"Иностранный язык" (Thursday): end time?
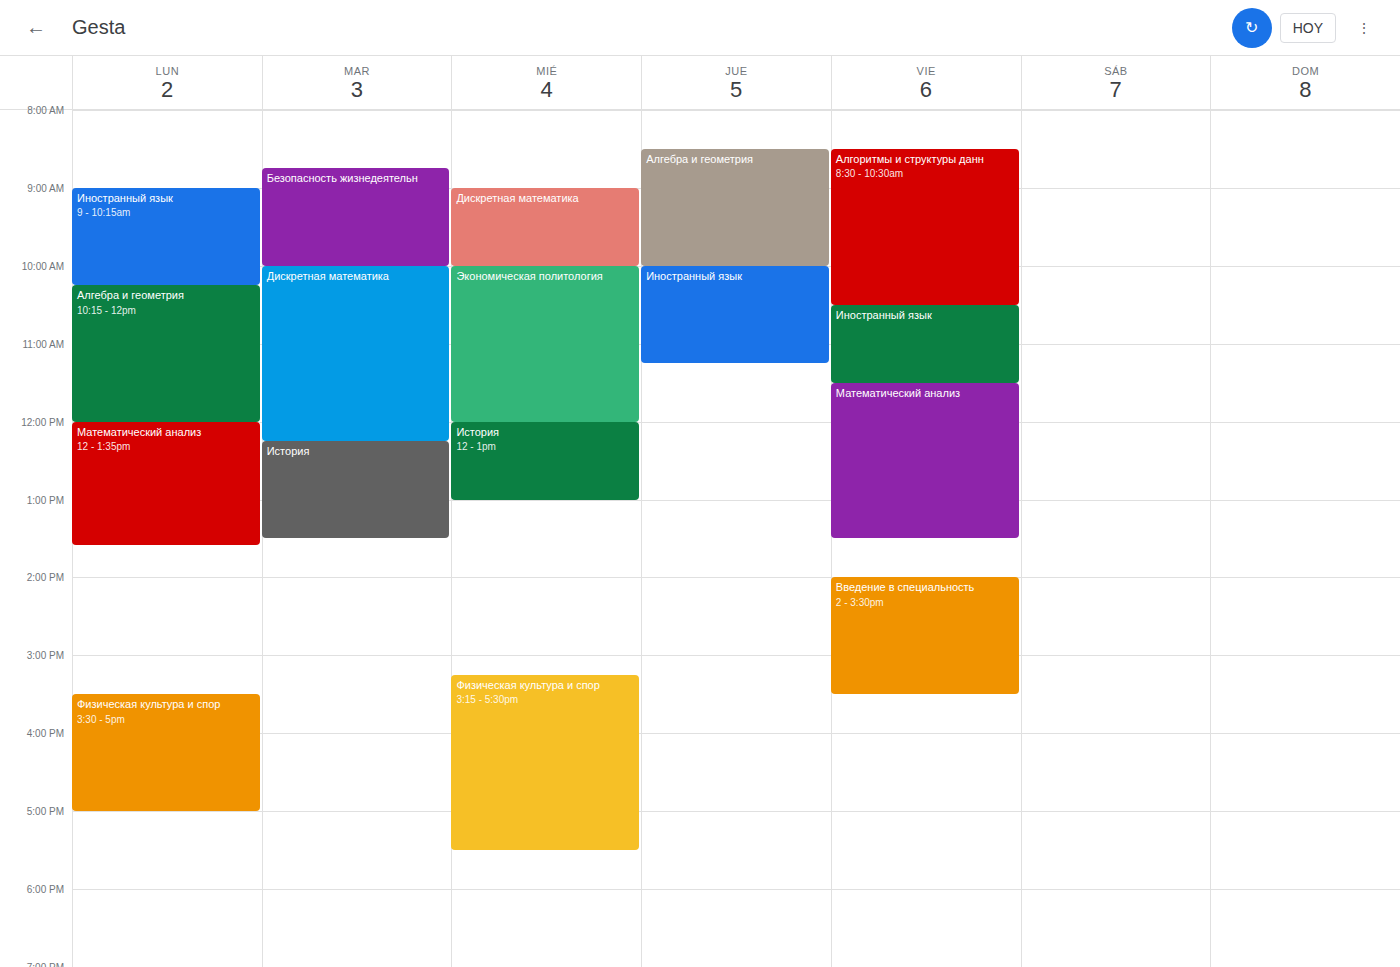
11:15 AM